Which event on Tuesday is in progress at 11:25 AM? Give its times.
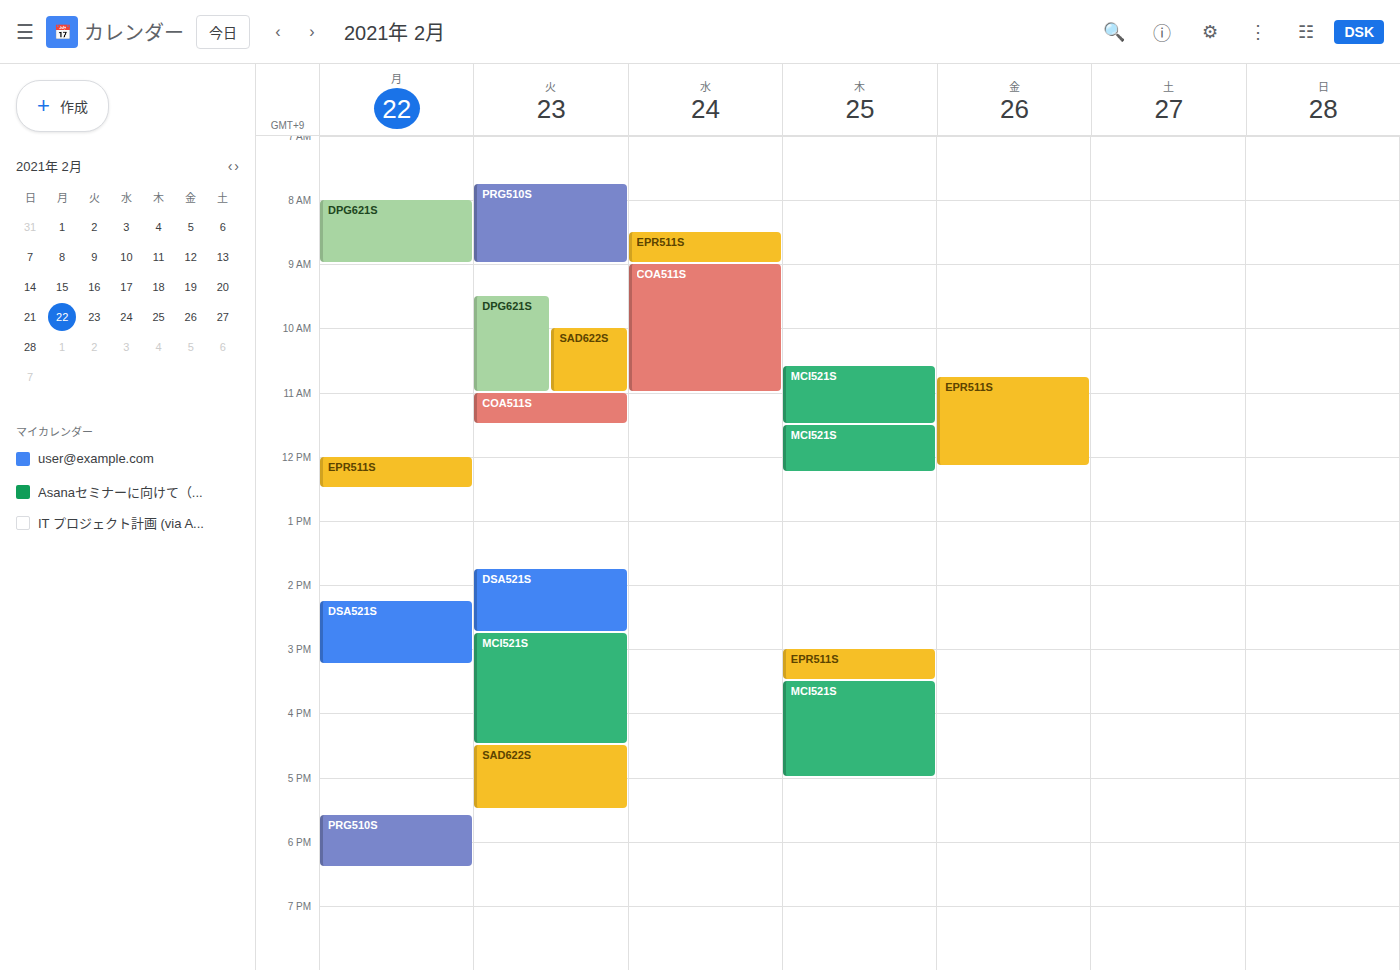
"COA511S", 11:00 AM to 11:30 AM